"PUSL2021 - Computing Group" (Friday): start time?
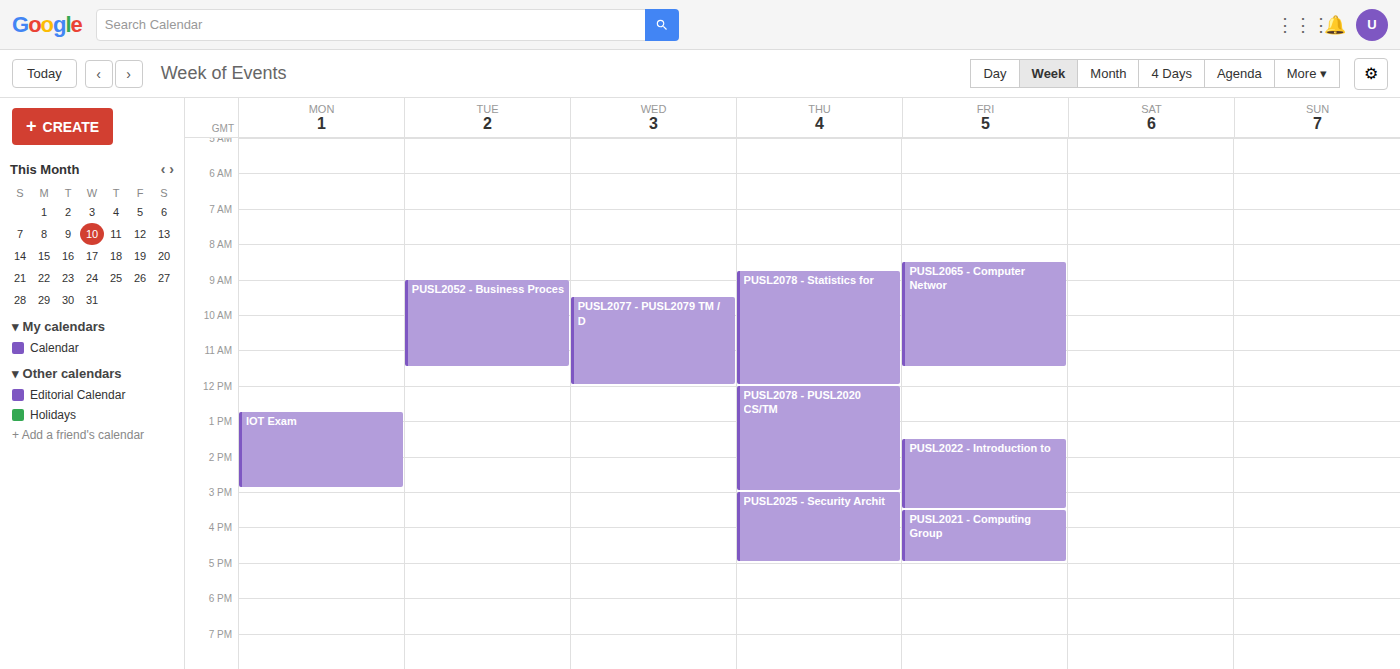
3:30 PM